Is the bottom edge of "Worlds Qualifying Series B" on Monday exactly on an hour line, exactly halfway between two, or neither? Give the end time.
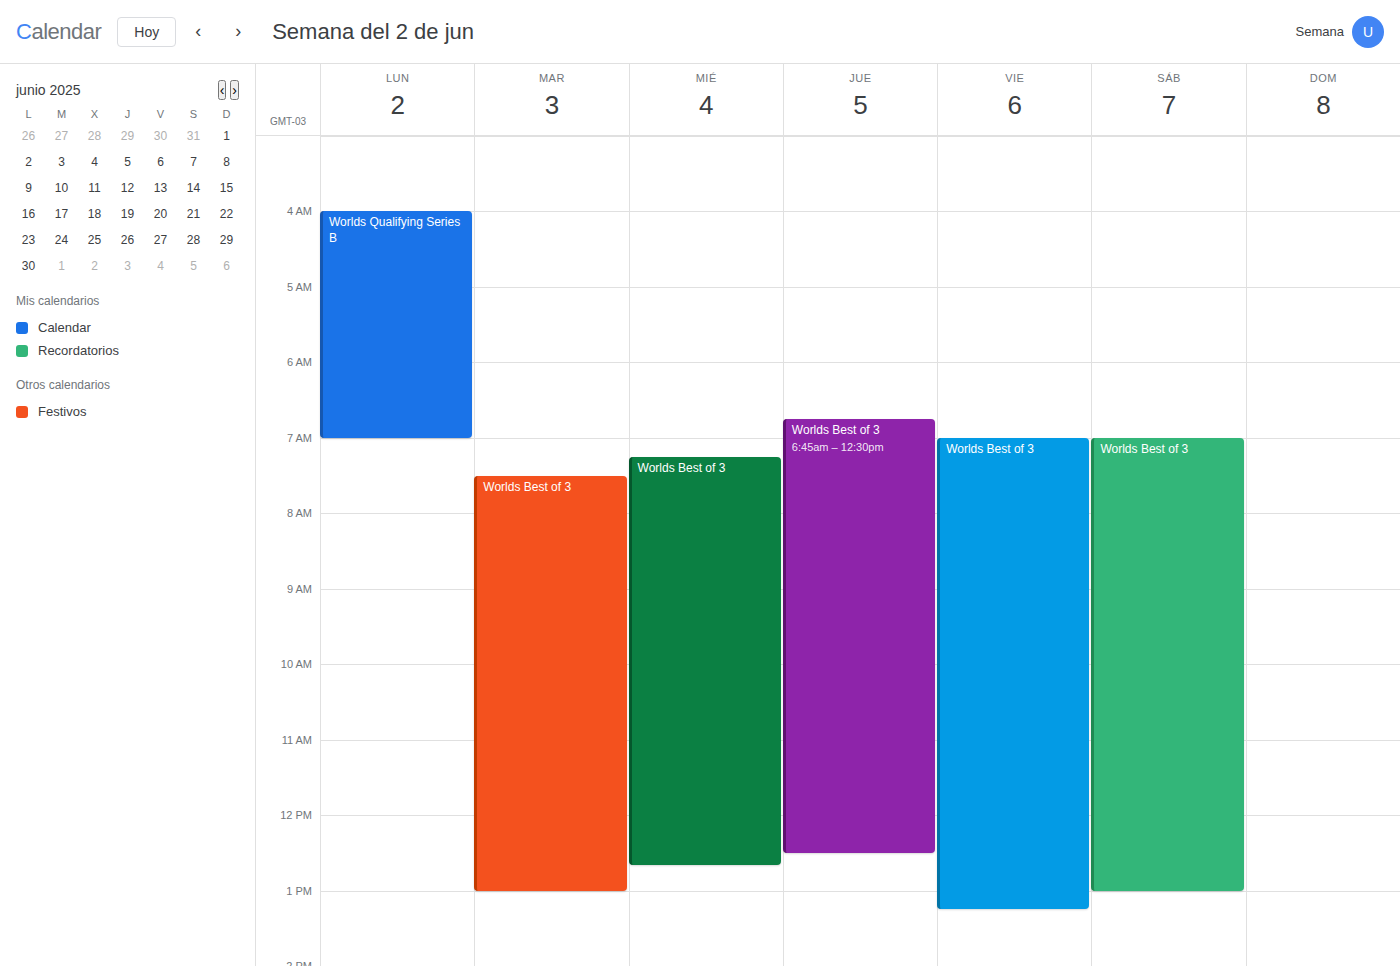
7:00 AM -- exactly on the 7 AM line.